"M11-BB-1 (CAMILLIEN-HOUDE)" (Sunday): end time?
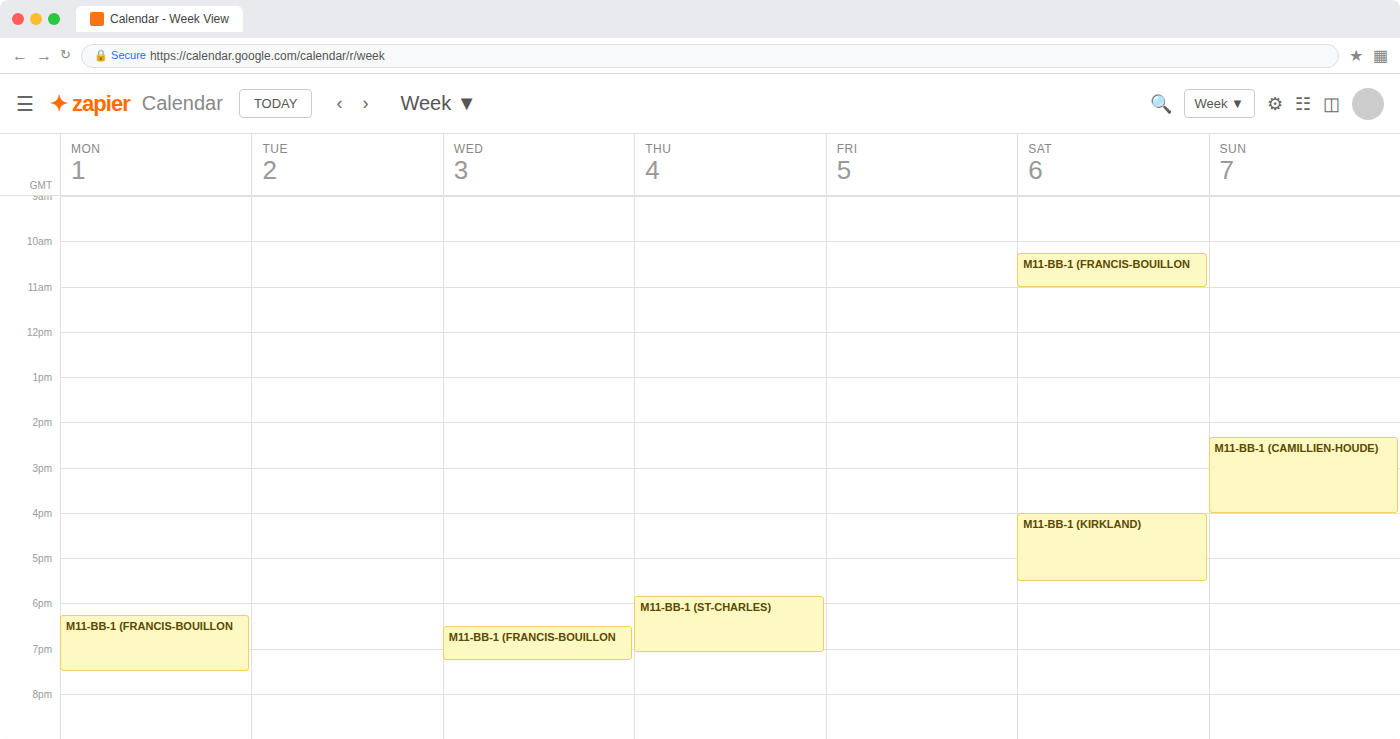
4:00 PM